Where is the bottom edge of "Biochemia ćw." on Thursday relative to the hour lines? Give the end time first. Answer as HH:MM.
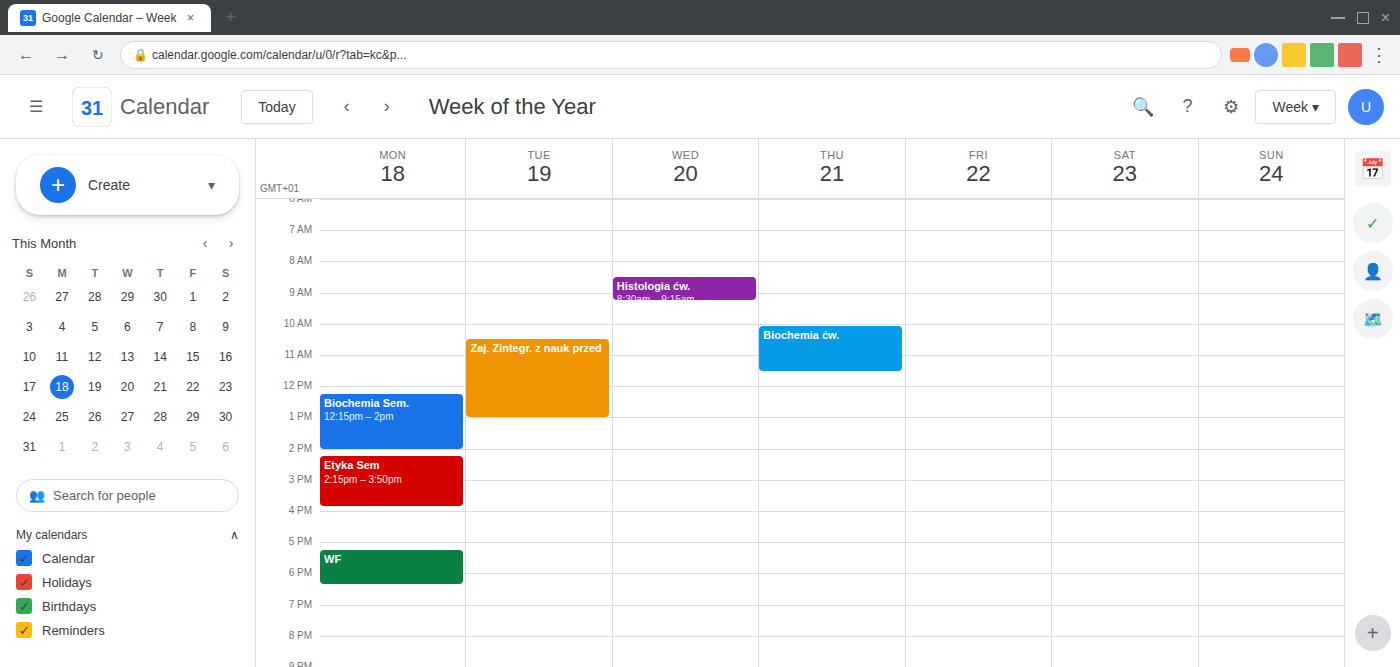
11:30 -- halfway between the 11:00 and 12:00 lines.